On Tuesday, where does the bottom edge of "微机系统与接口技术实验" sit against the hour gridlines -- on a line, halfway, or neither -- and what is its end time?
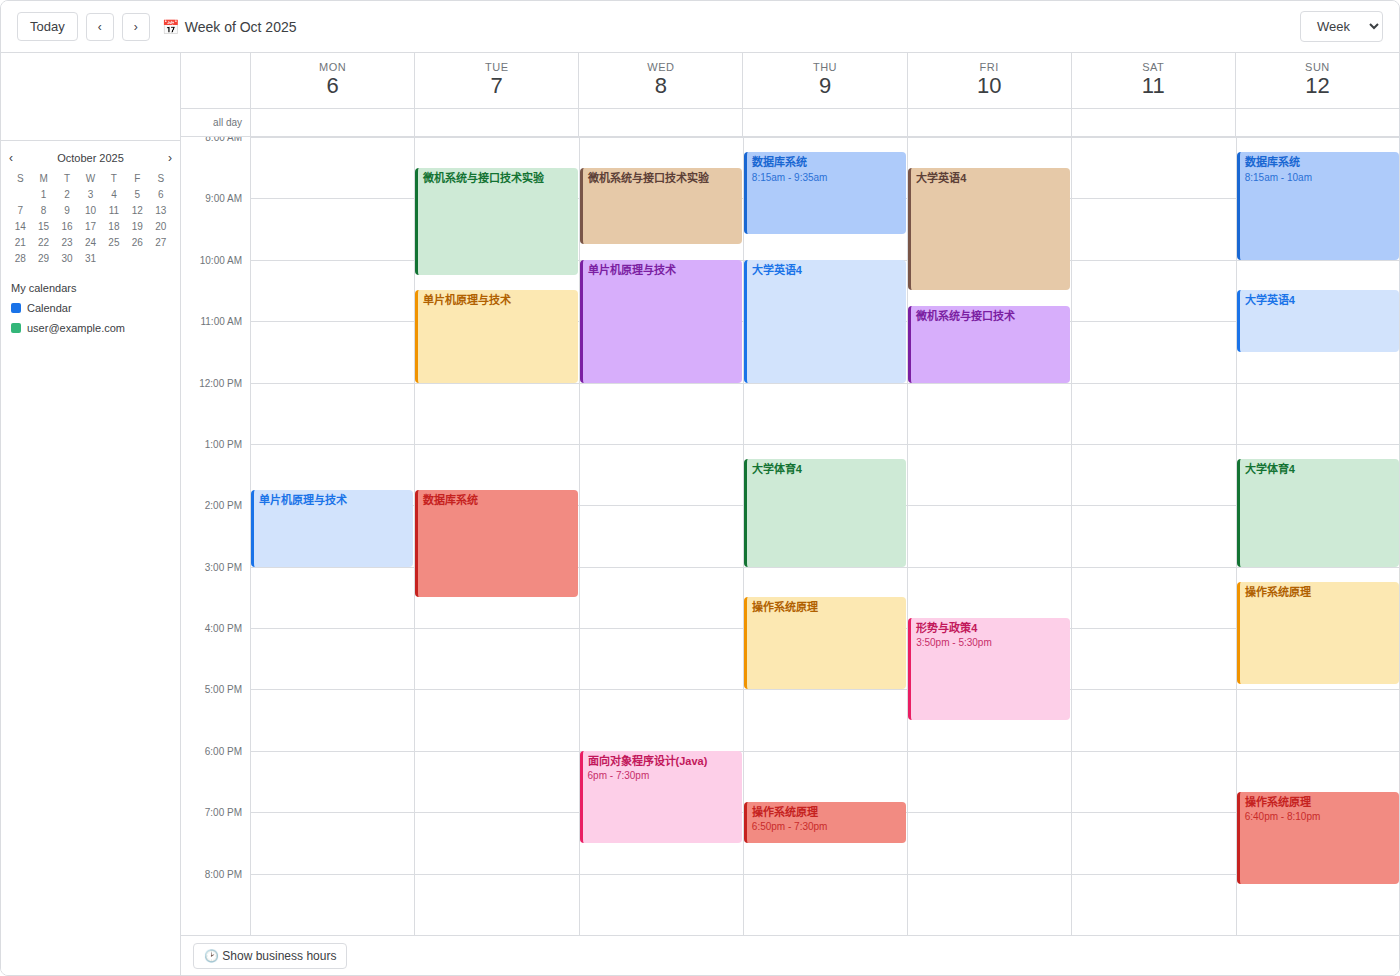
10:15 AM -- neither: a quarter of the way from the 10 AM line to the 11 AM line.